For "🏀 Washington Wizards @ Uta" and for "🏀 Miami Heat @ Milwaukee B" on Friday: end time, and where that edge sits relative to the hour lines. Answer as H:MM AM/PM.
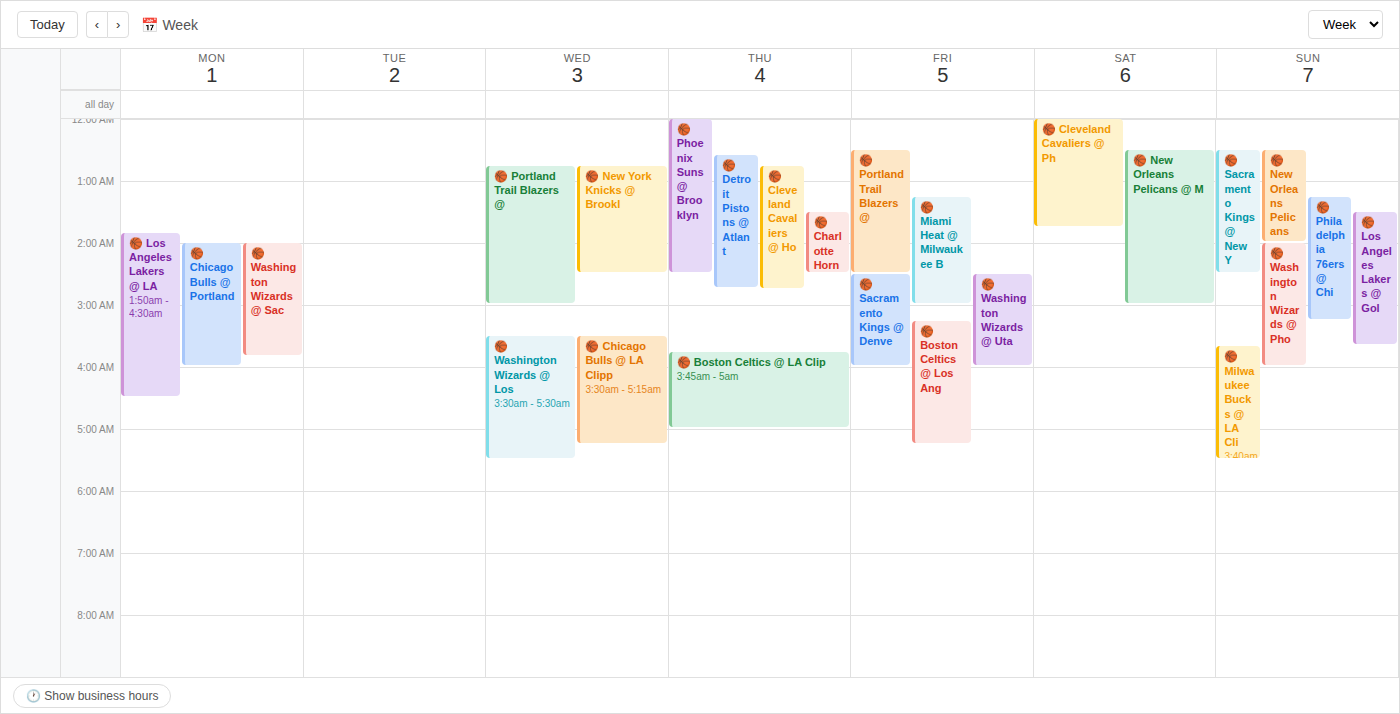
"🏀 Washington Wizards @ Uta": 4:00 AM, exactly on the 4 AM line. "🏀 Miami Heat @ Milwaukee B": 3:00 AM, exactly on the 3 AM line.